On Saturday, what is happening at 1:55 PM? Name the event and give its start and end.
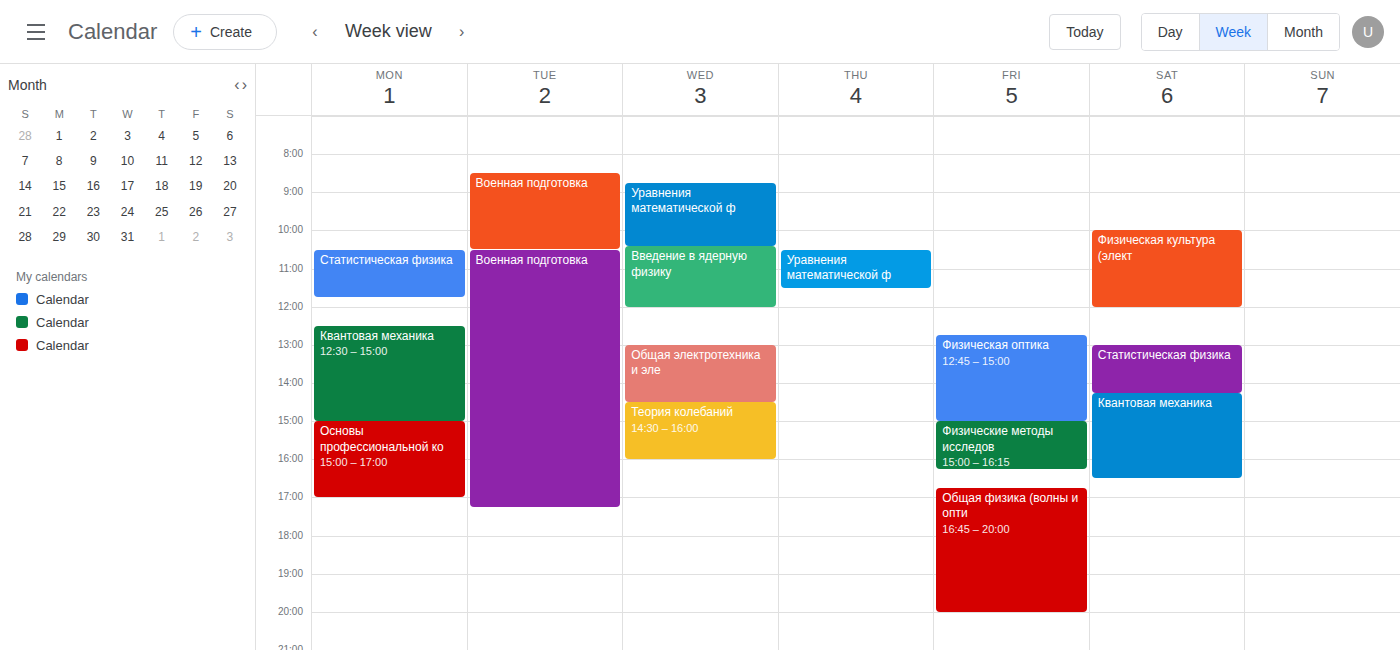
"Статистическая физика", 1:00 PM to 2:15 PM